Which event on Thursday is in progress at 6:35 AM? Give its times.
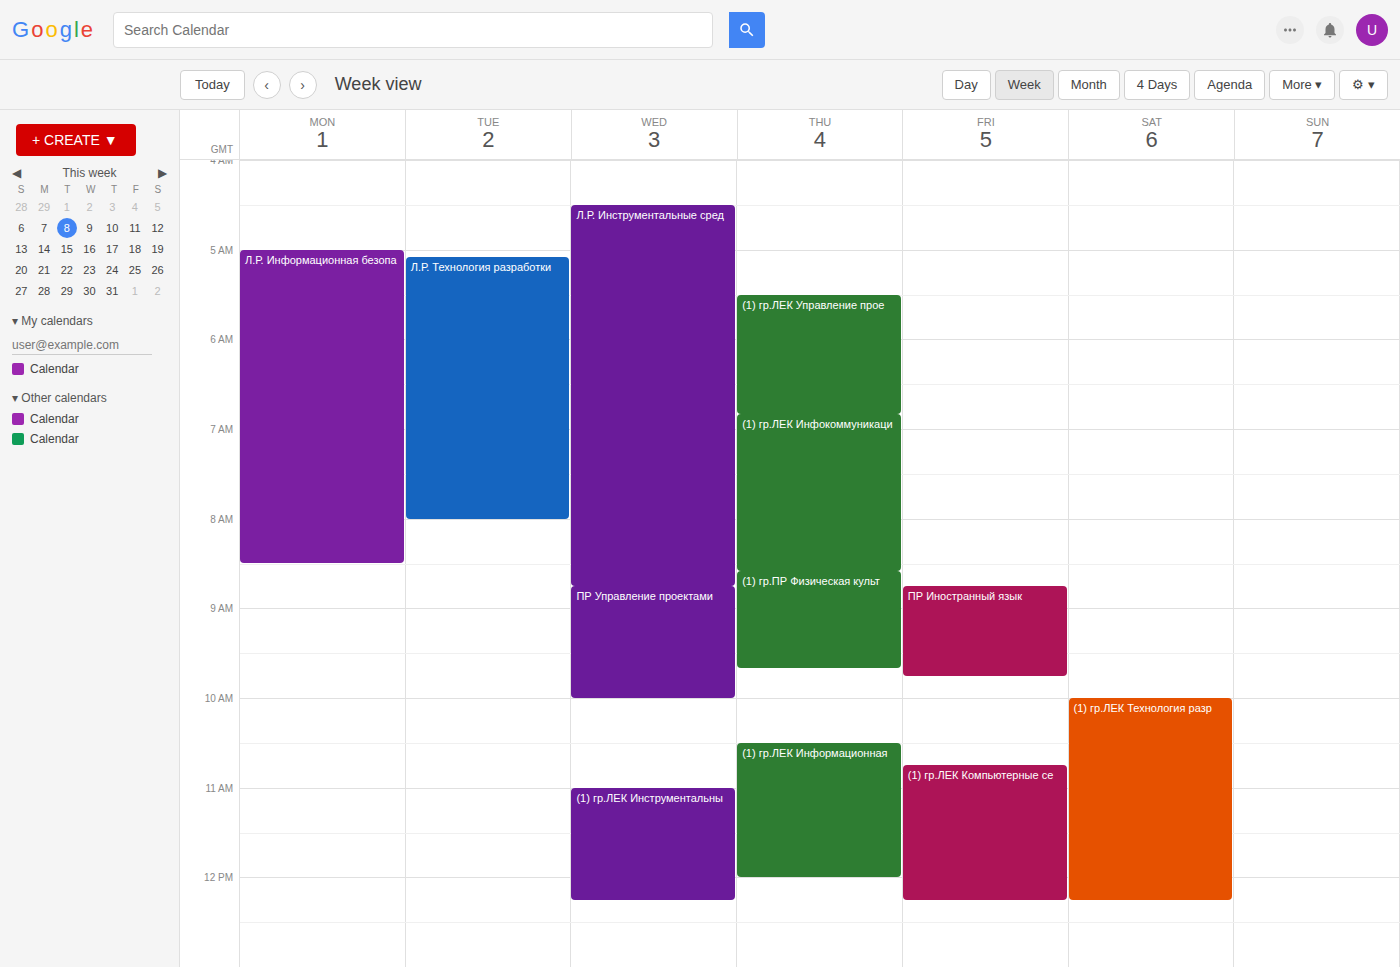
"(1) гр.ЛЕК Управление прое", 5:30 AM to 6:50 AM